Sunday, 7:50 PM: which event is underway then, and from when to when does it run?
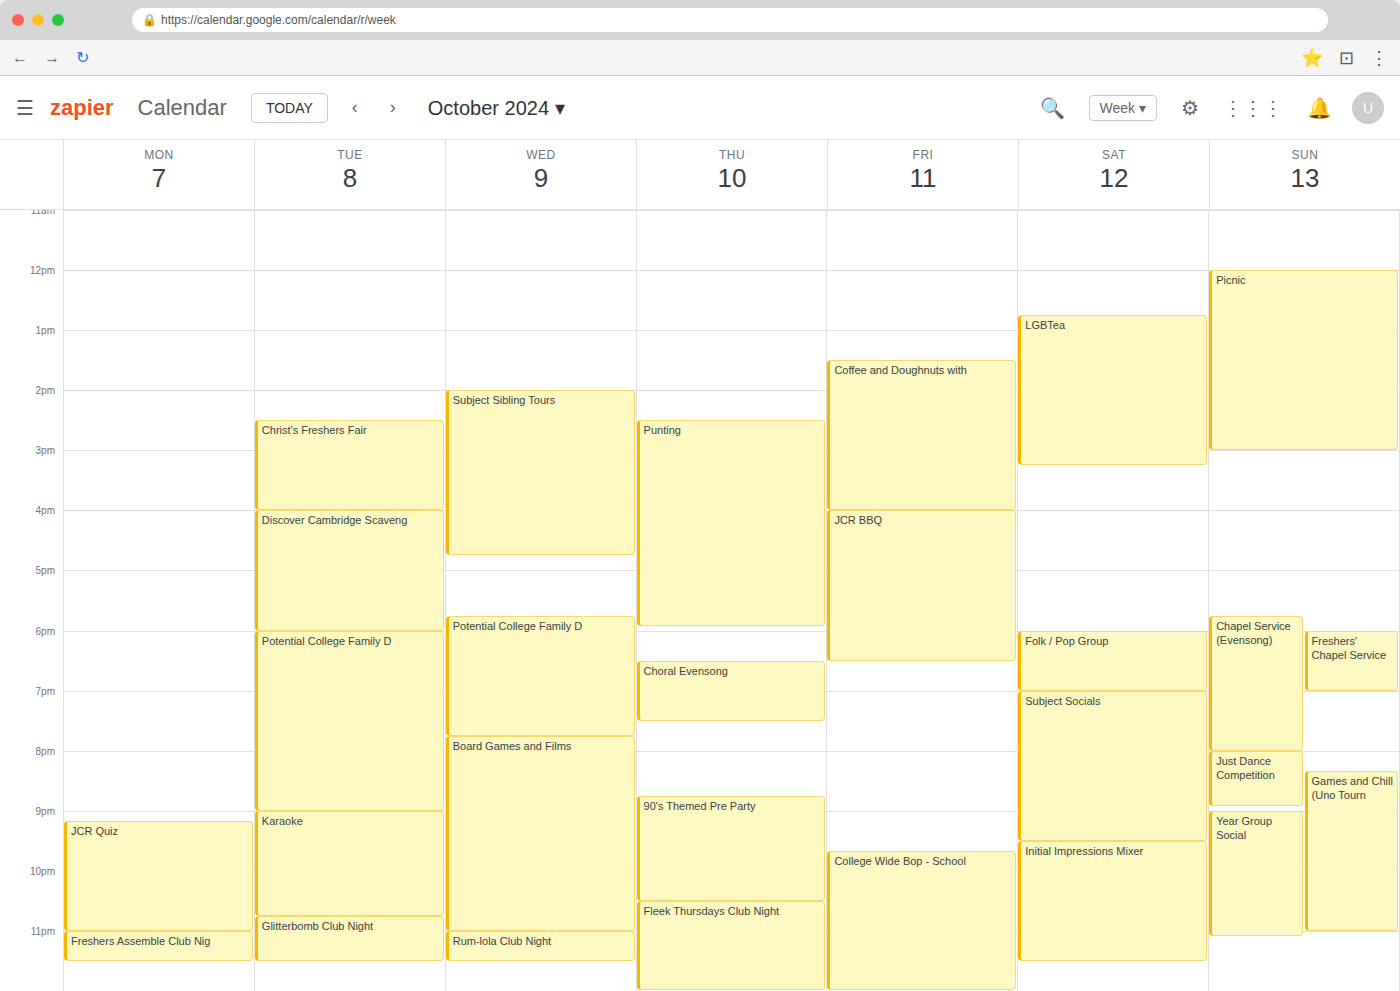
"Chapel Service (Evensong)", 5:45 PM to 8:00 PM